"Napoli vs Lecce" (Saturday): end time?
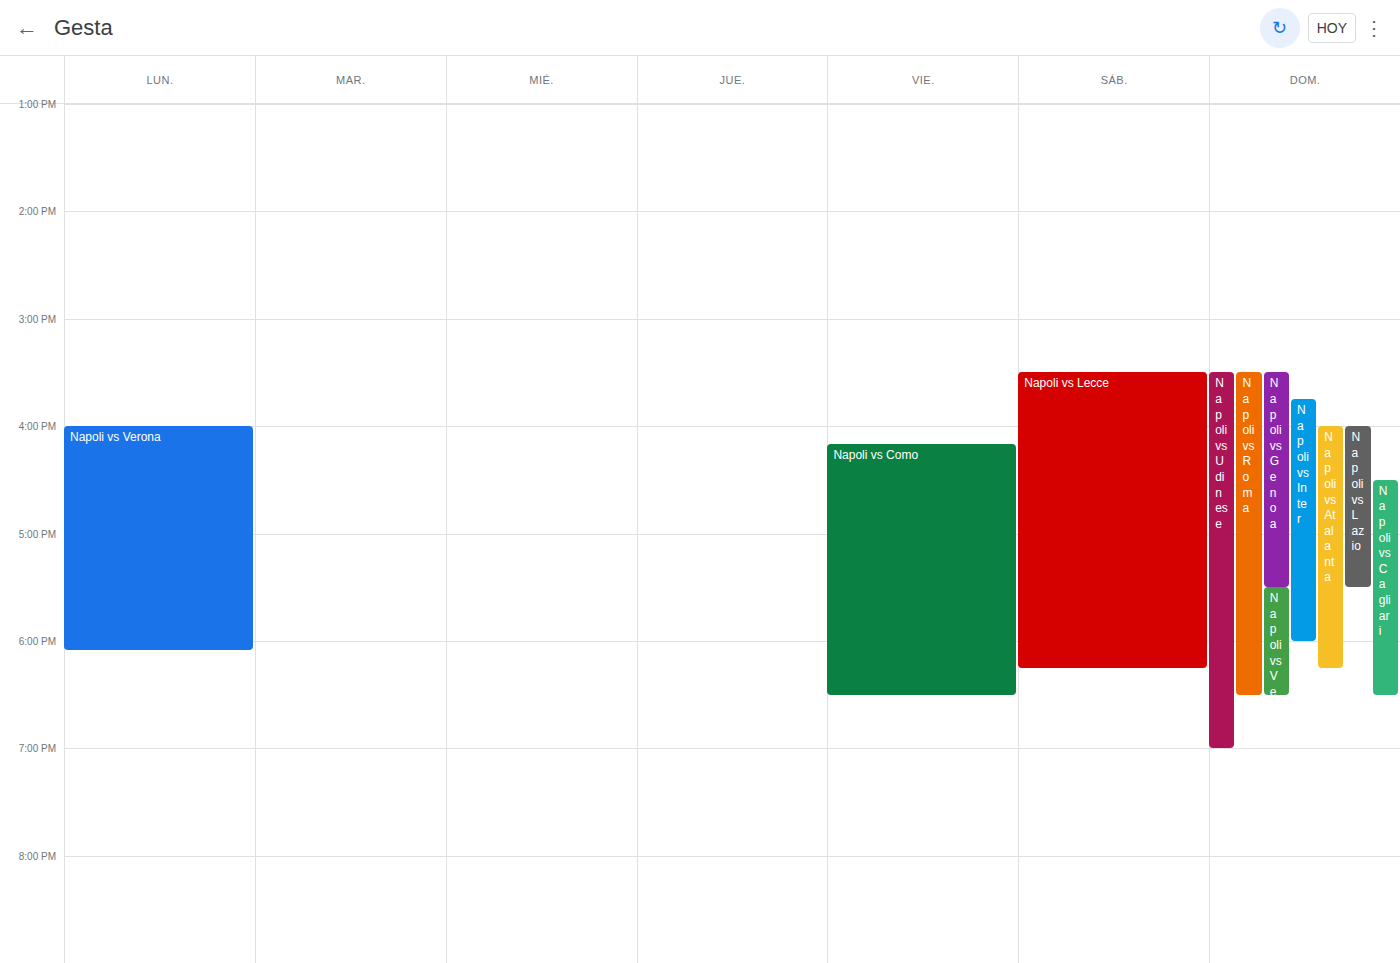
6:15 PM